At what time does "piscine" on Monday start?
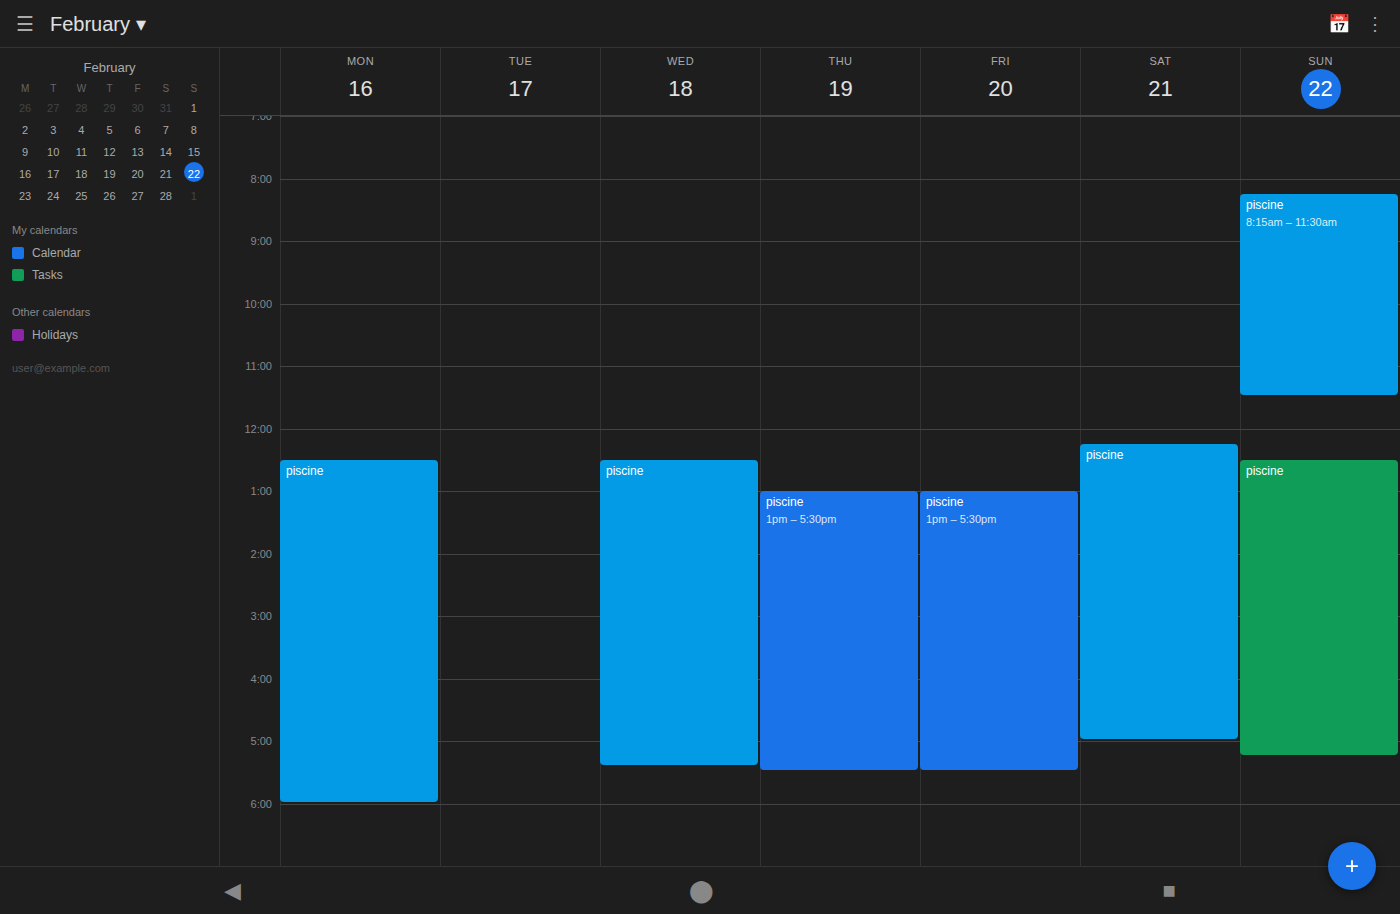
12:30 PM